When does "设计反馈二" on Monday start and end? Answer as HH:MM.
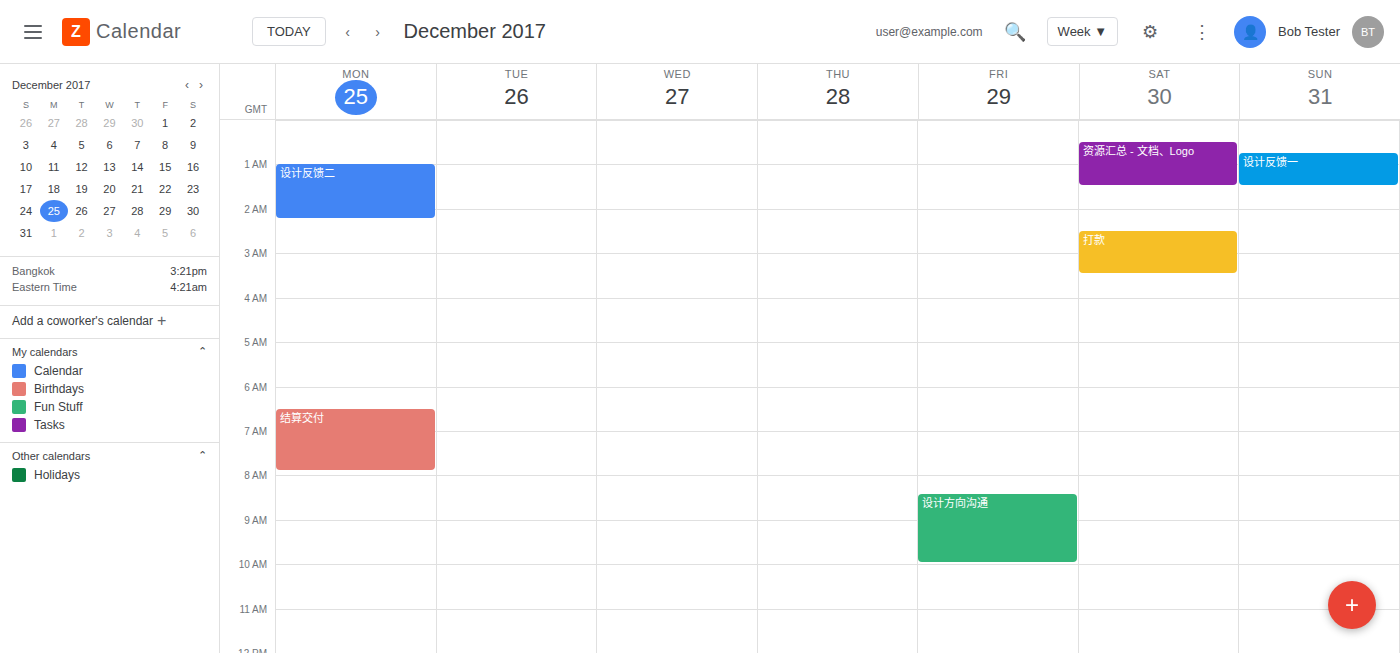
01:00 to 02:15